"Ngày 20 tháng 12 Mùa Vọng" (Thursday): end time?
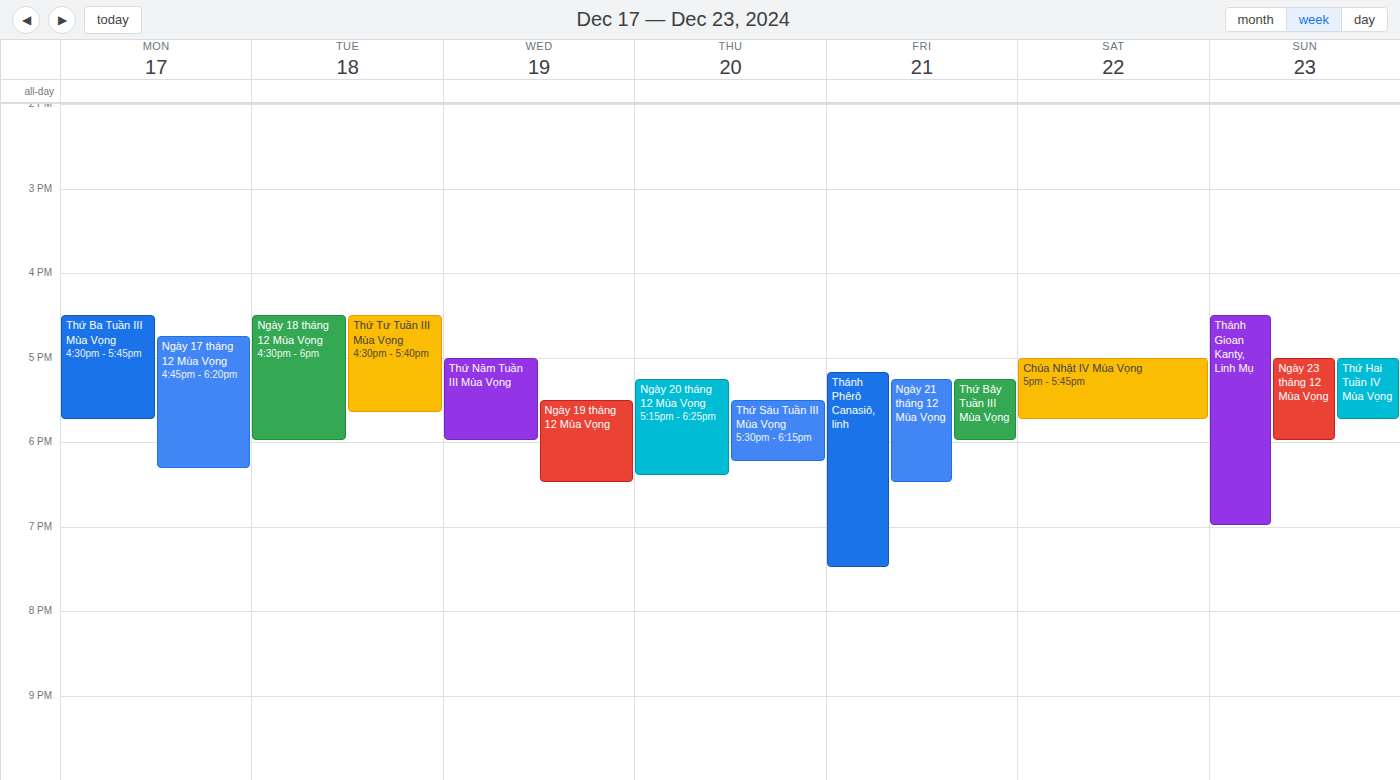
6:25 PM